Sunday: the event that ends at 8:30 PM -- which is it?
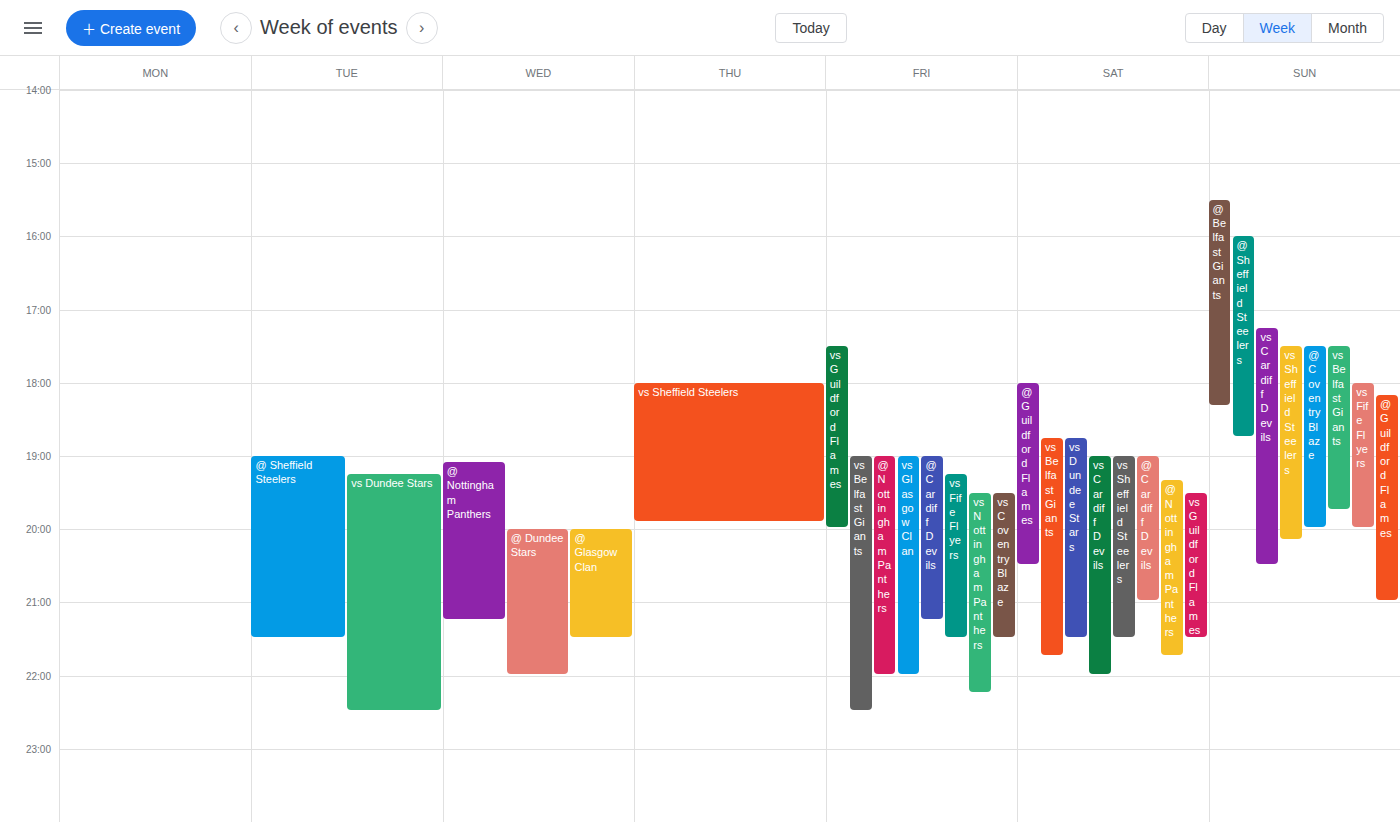
"vs Cardiff Devils"